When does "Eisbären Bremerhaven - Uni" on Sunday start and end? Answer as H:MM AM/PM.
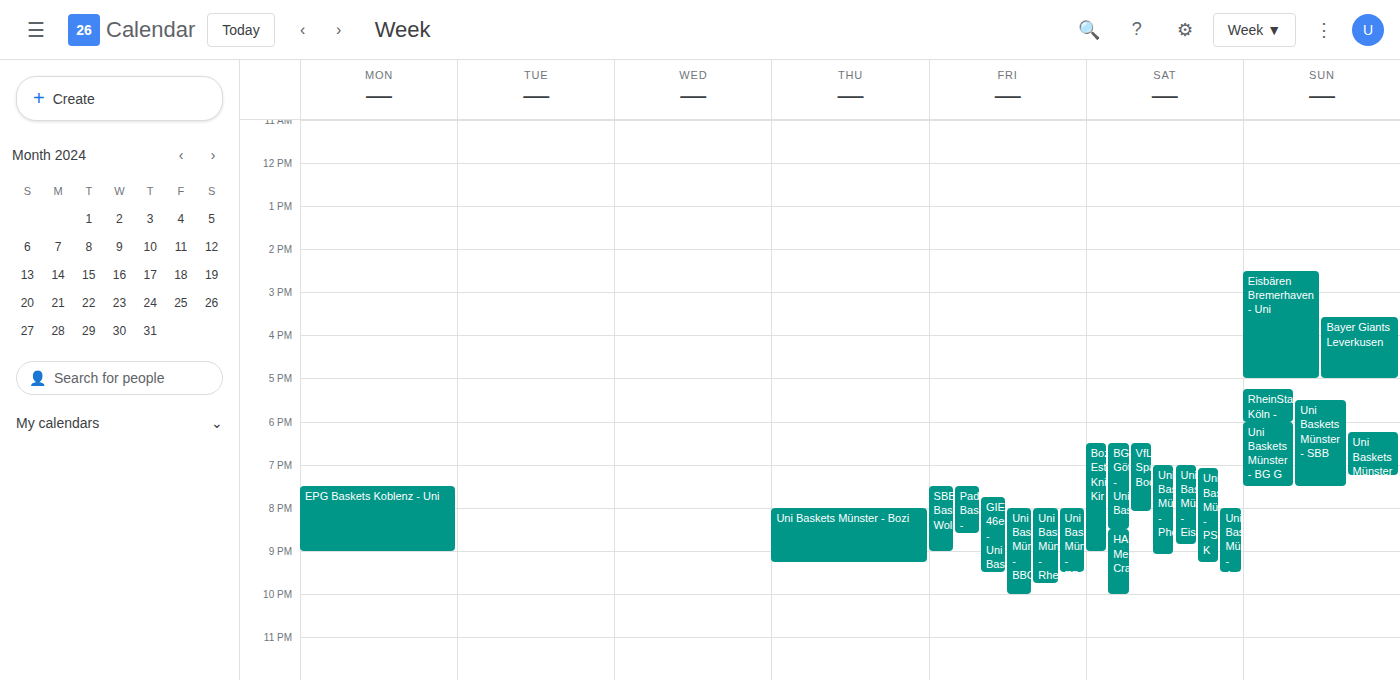
2:30 PM to 5:00 PM